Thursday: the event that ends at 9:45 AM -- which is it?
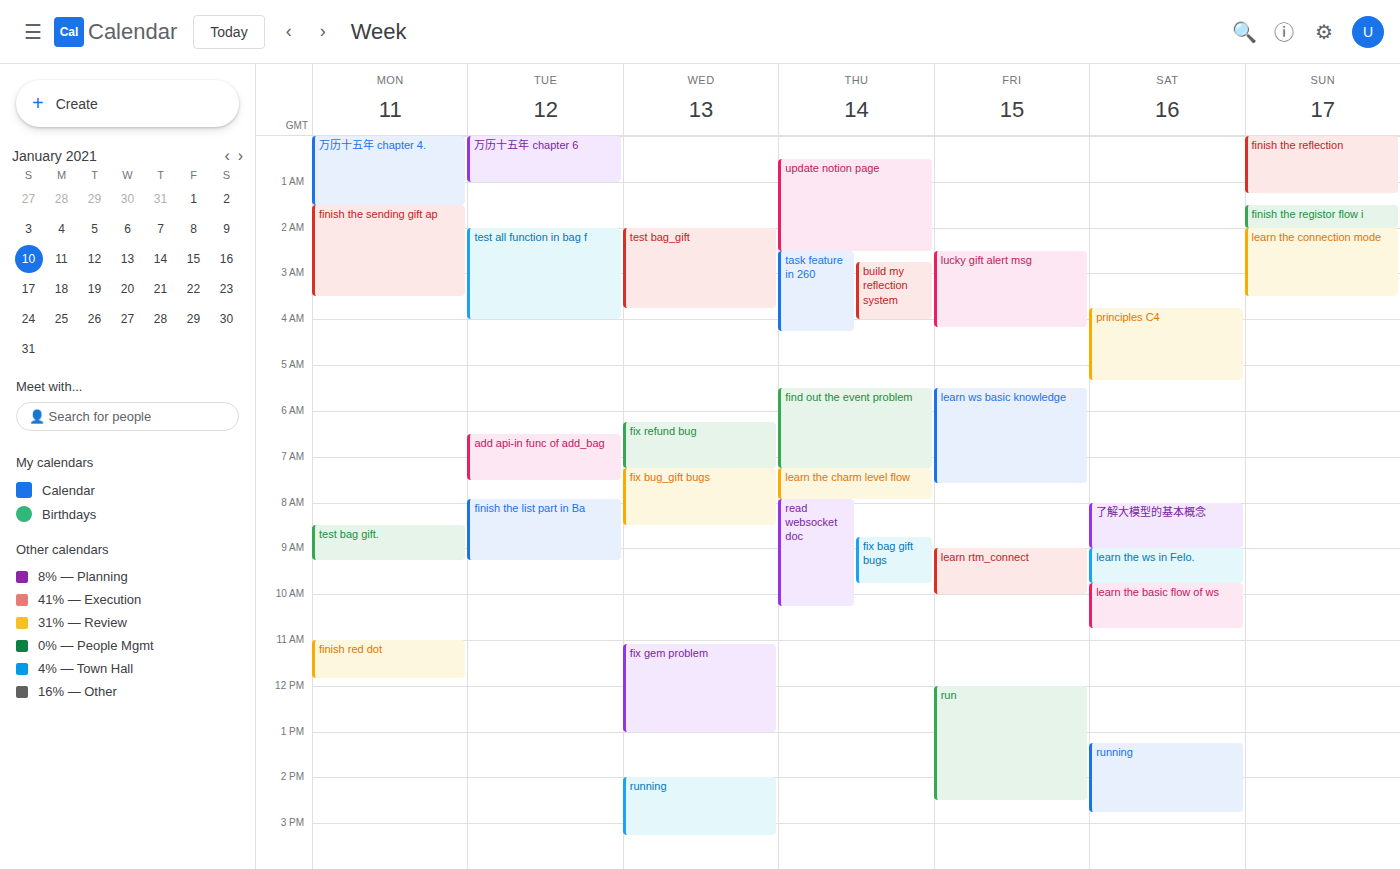
"fix bag gift bugs"